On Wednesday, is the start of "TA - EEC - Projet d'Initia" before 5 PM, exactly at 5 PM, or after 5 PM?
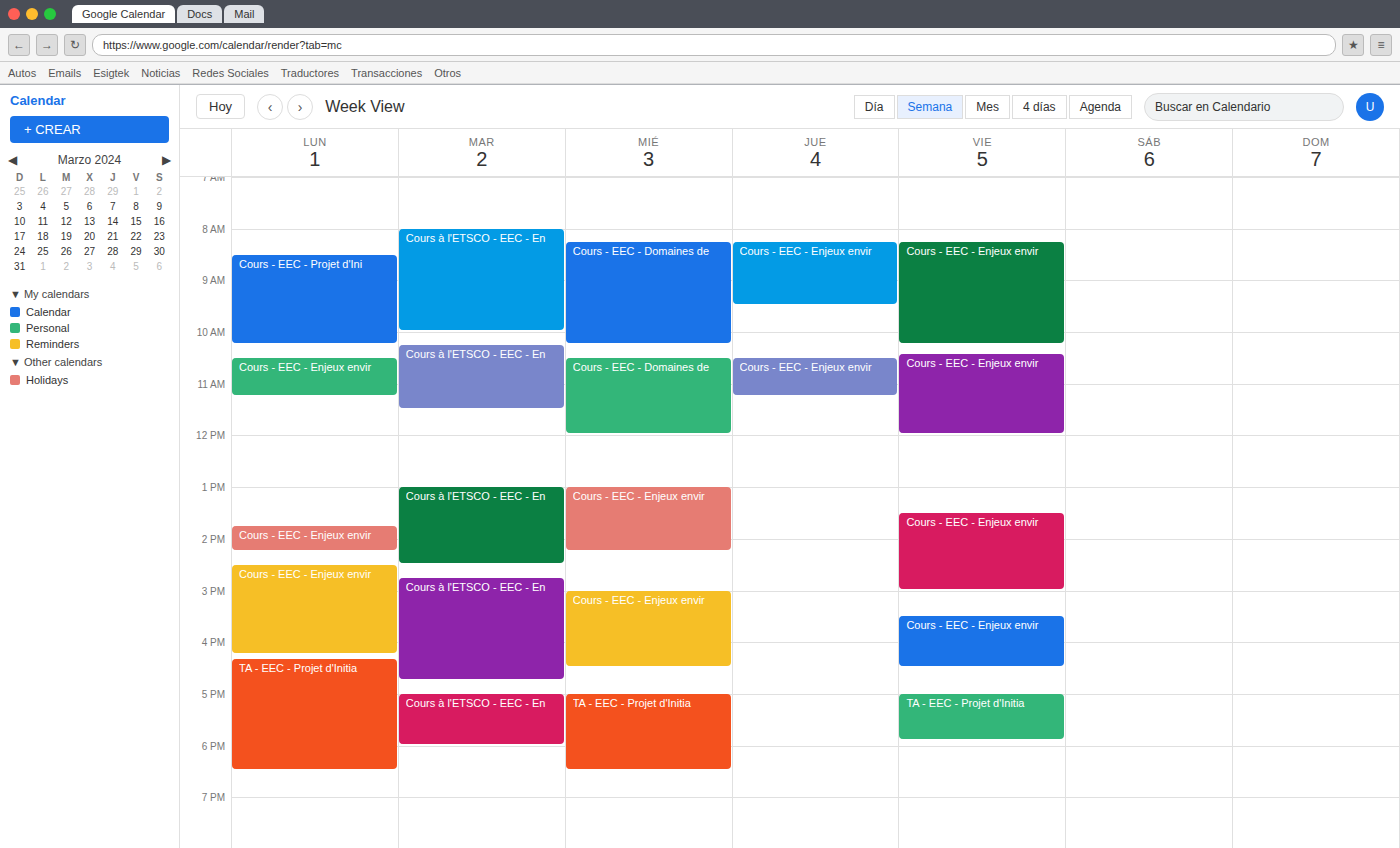
5:00 PM -- exactly at 5 PM, on the 5 PM line.